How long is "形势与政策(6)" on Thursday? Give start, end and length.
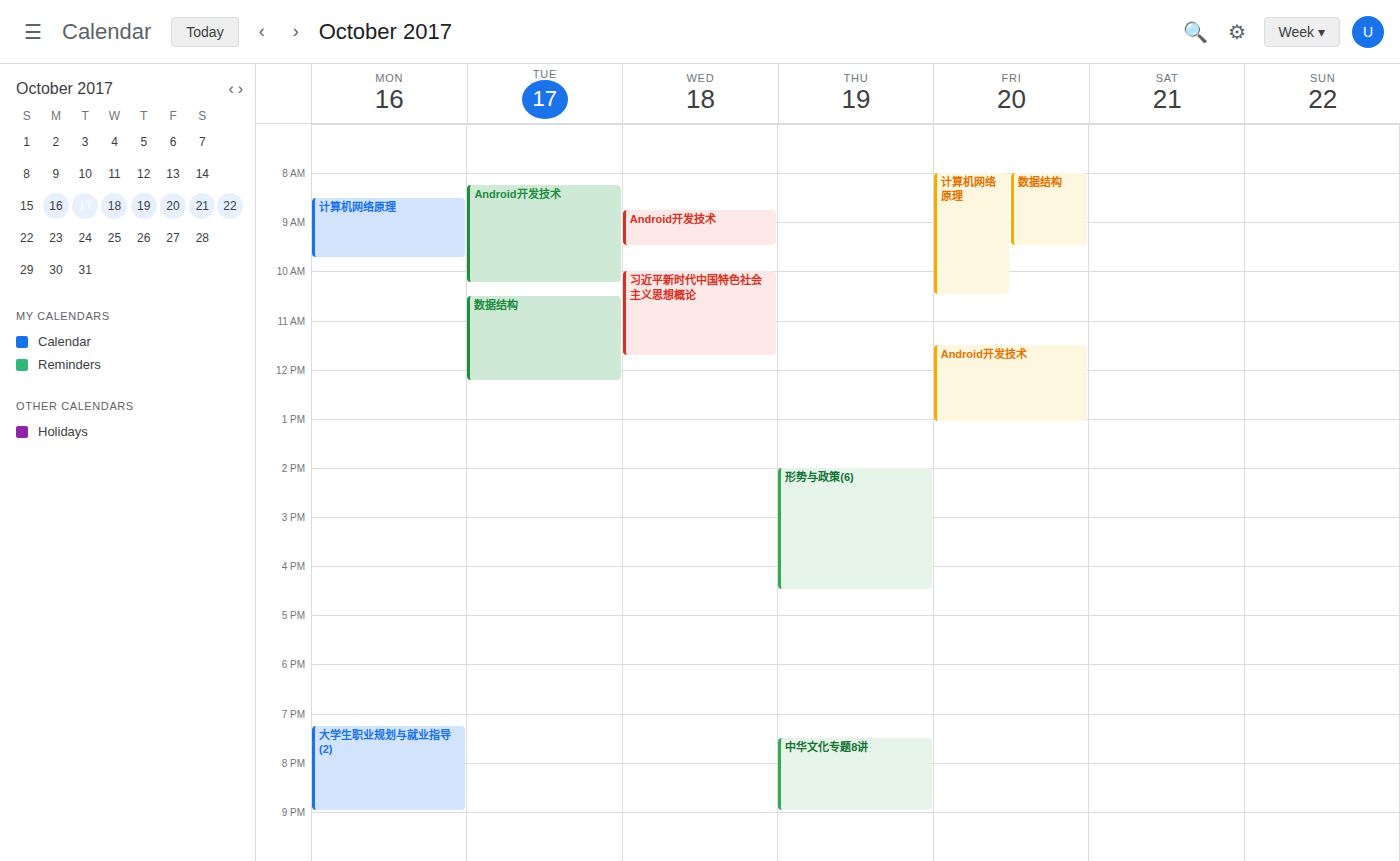
2:00 PM to 4:30 PM, 2 hours 30 minutes